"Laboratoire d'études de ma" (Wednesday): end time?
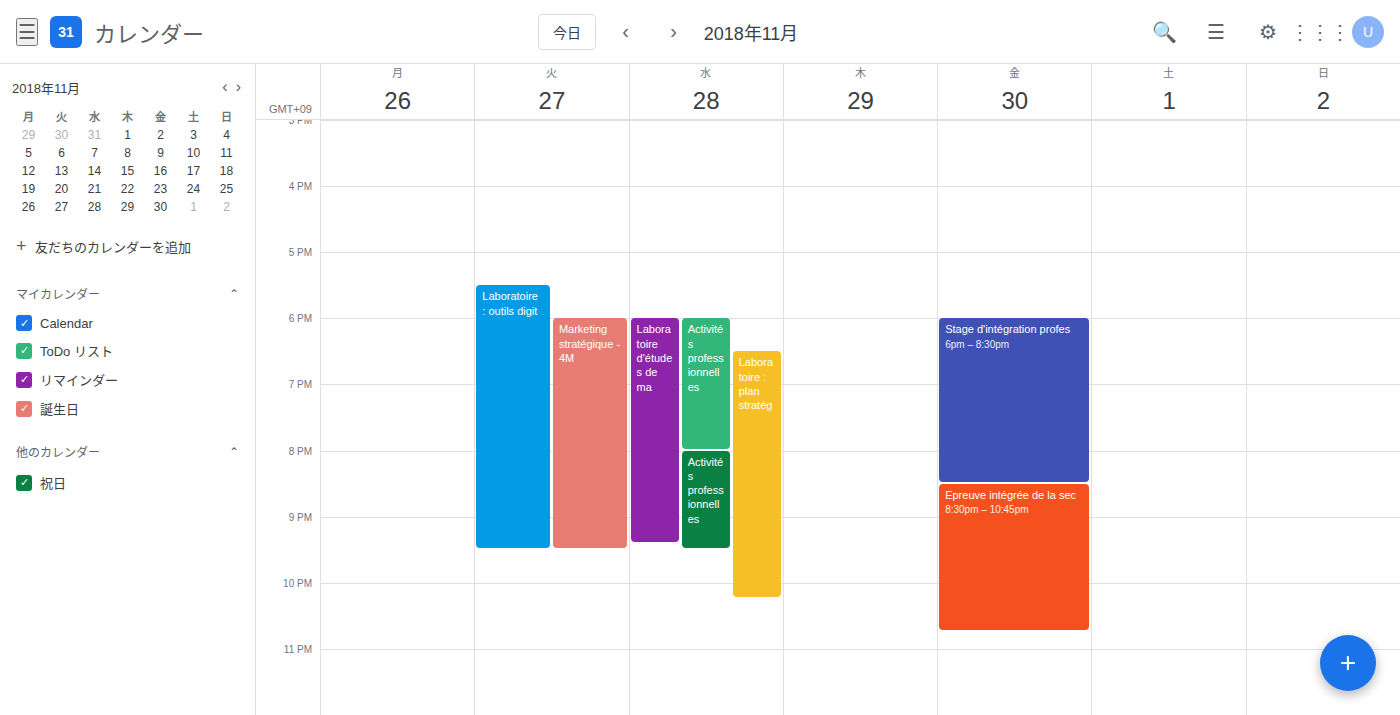
9:25 PM